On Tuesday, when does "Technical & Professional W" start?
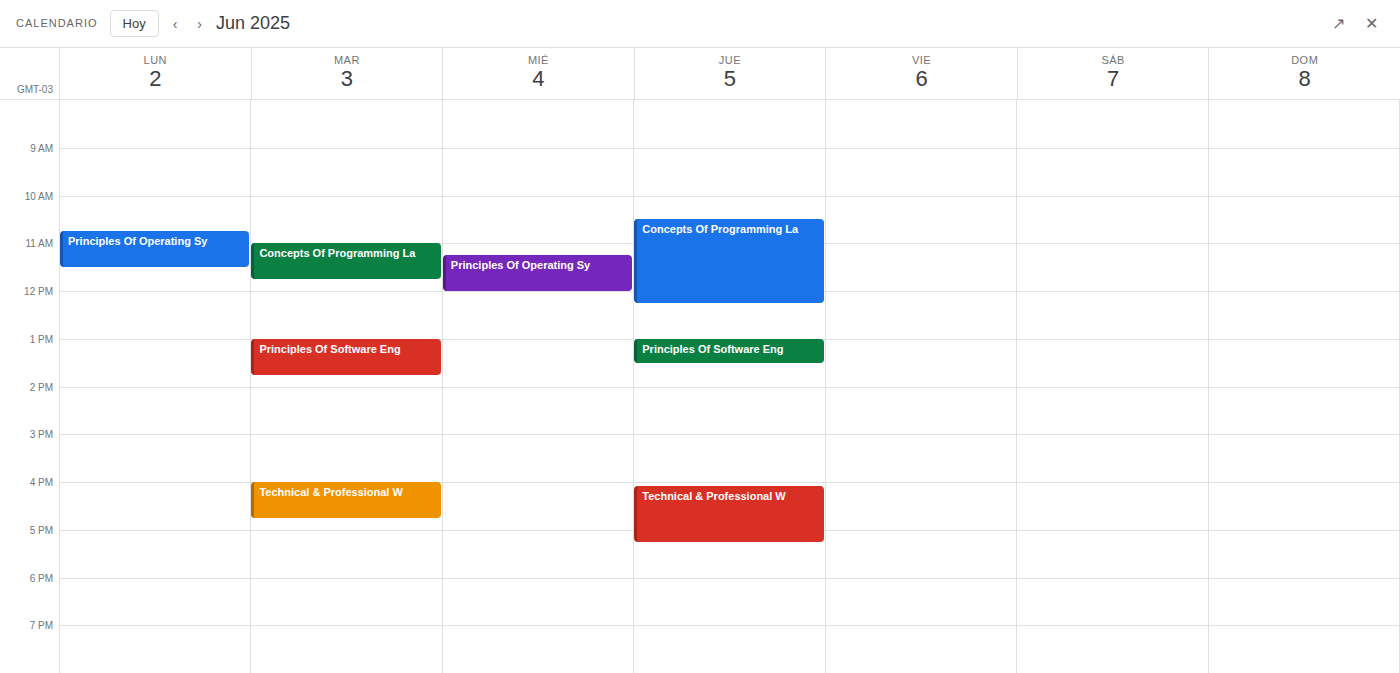
4:00 PM